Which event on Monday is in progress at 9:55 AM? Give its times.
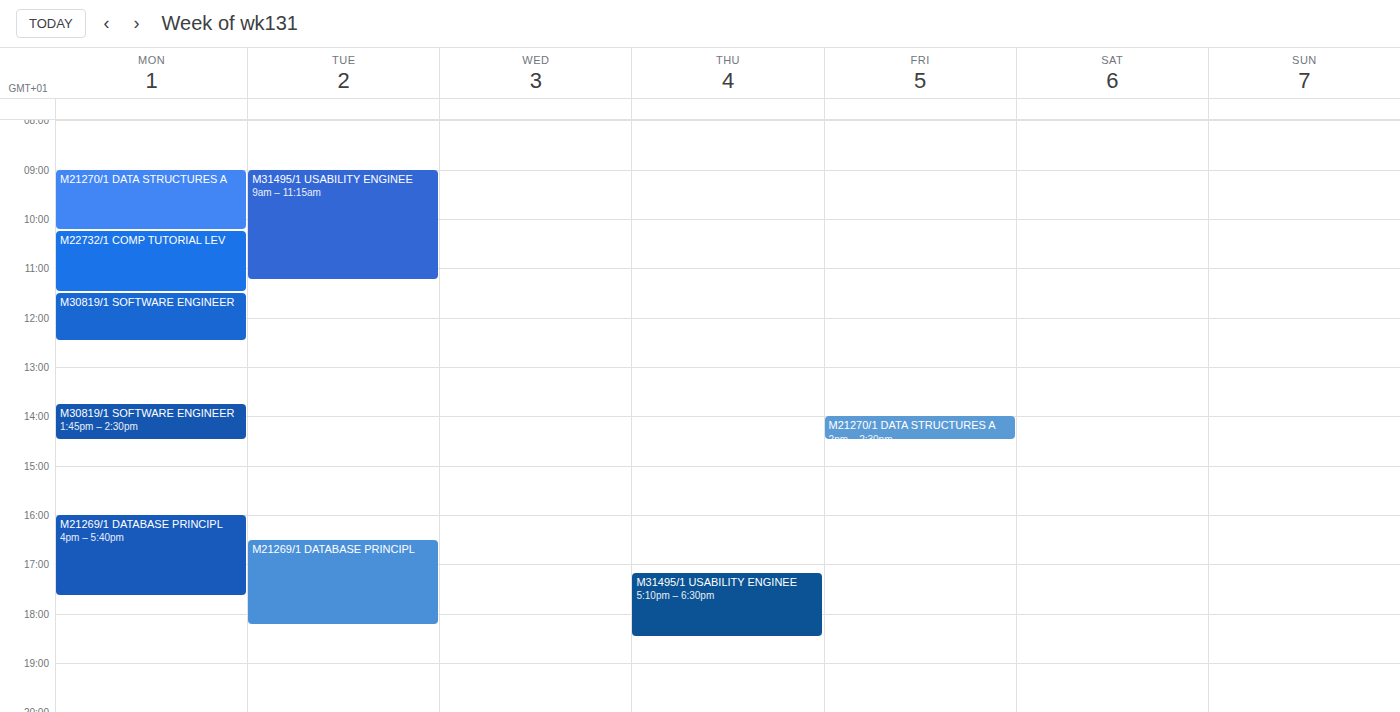
"M21270/1 DATA STRUCTURES A", 9:00 AM to 10:15 AM